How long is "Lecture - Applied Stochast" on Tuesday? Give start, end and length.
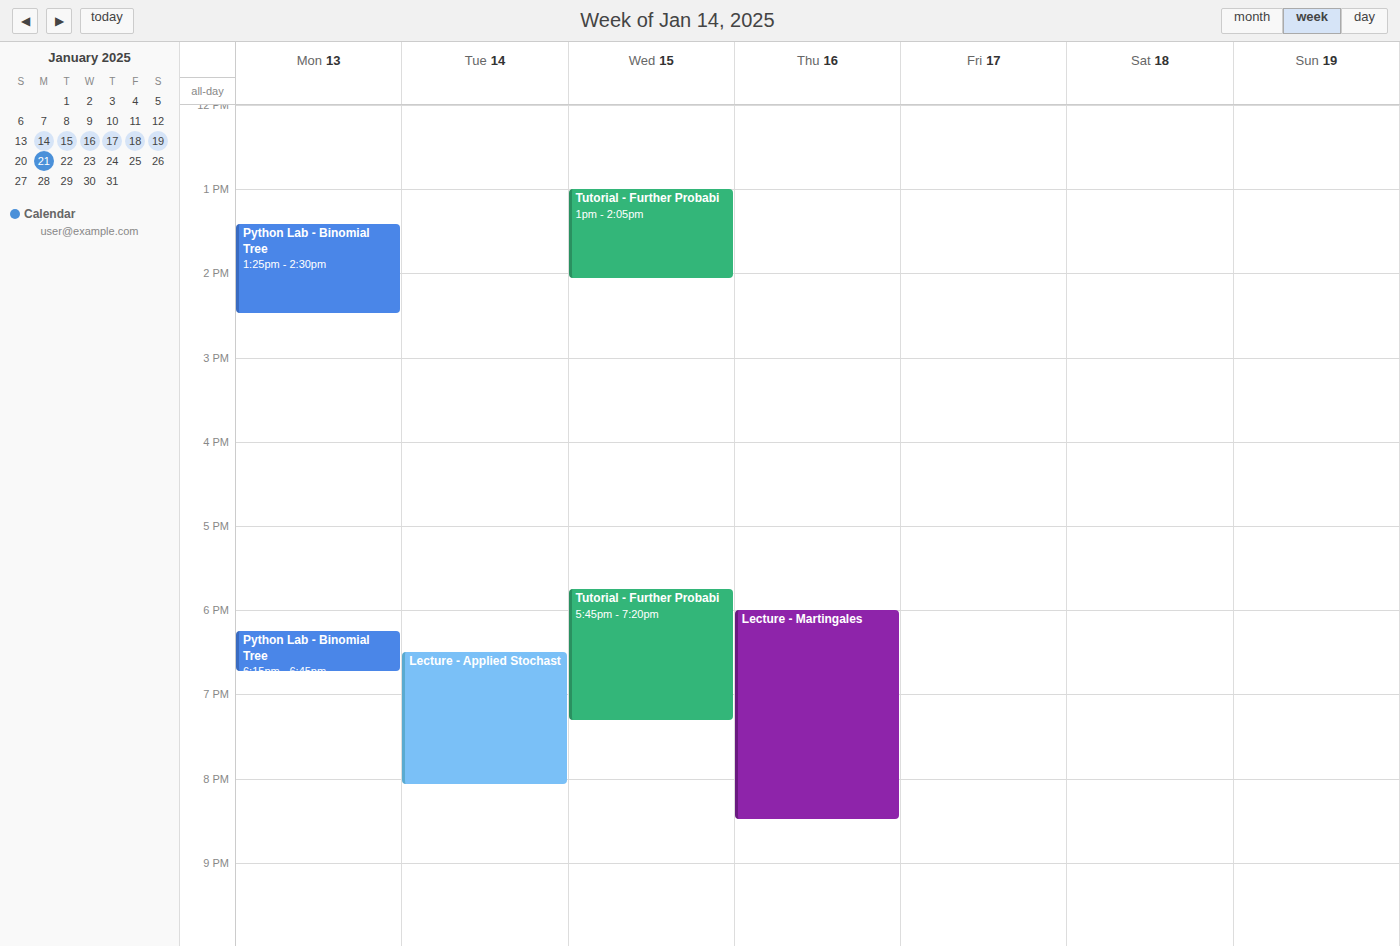
6:30 PM to 8:05 PM, 1 hour 35 minutes